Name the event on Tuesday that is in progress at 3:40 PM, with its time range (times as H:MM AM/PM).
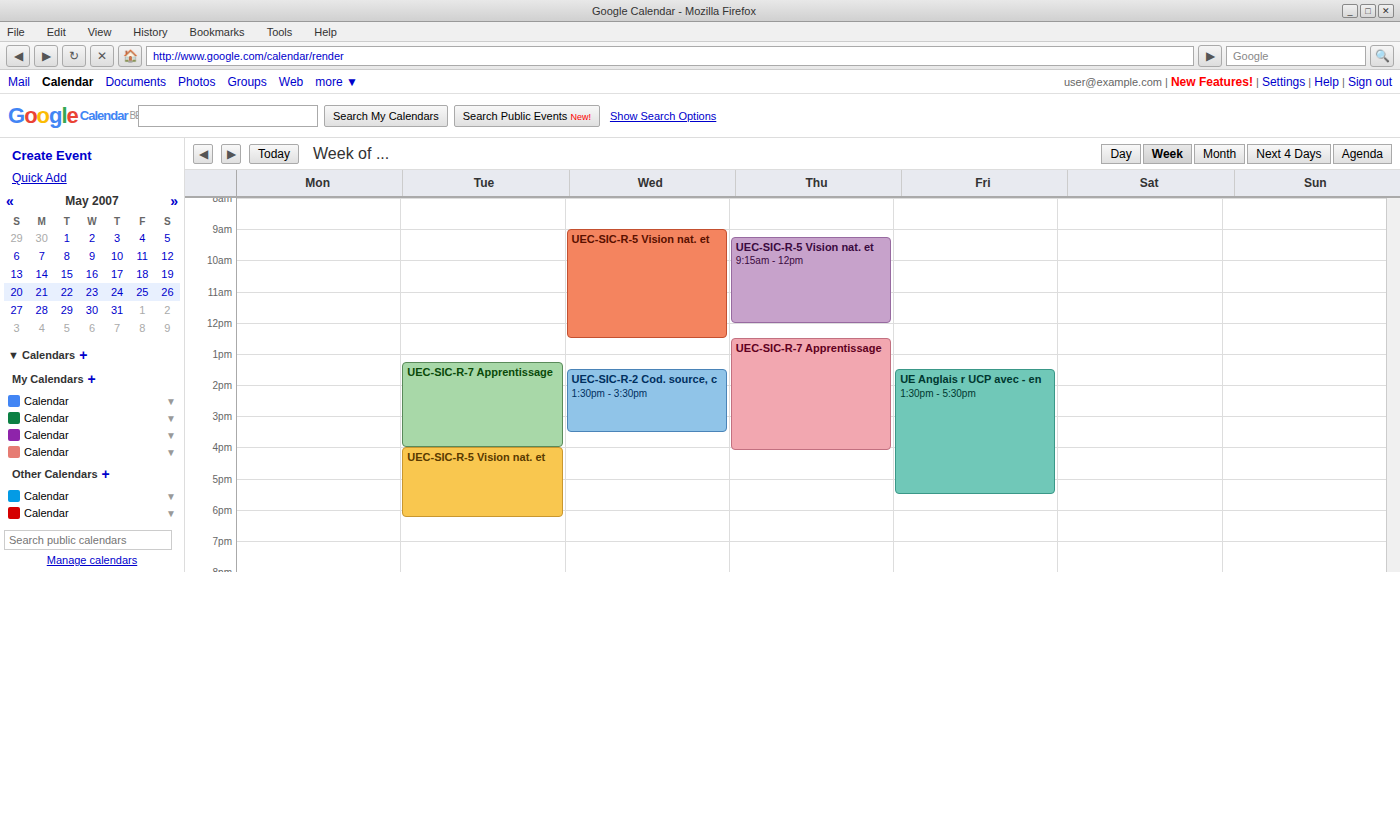
"UEC-SIC-R-7 Apprentissage", 1:15 PM to 4:00 PM